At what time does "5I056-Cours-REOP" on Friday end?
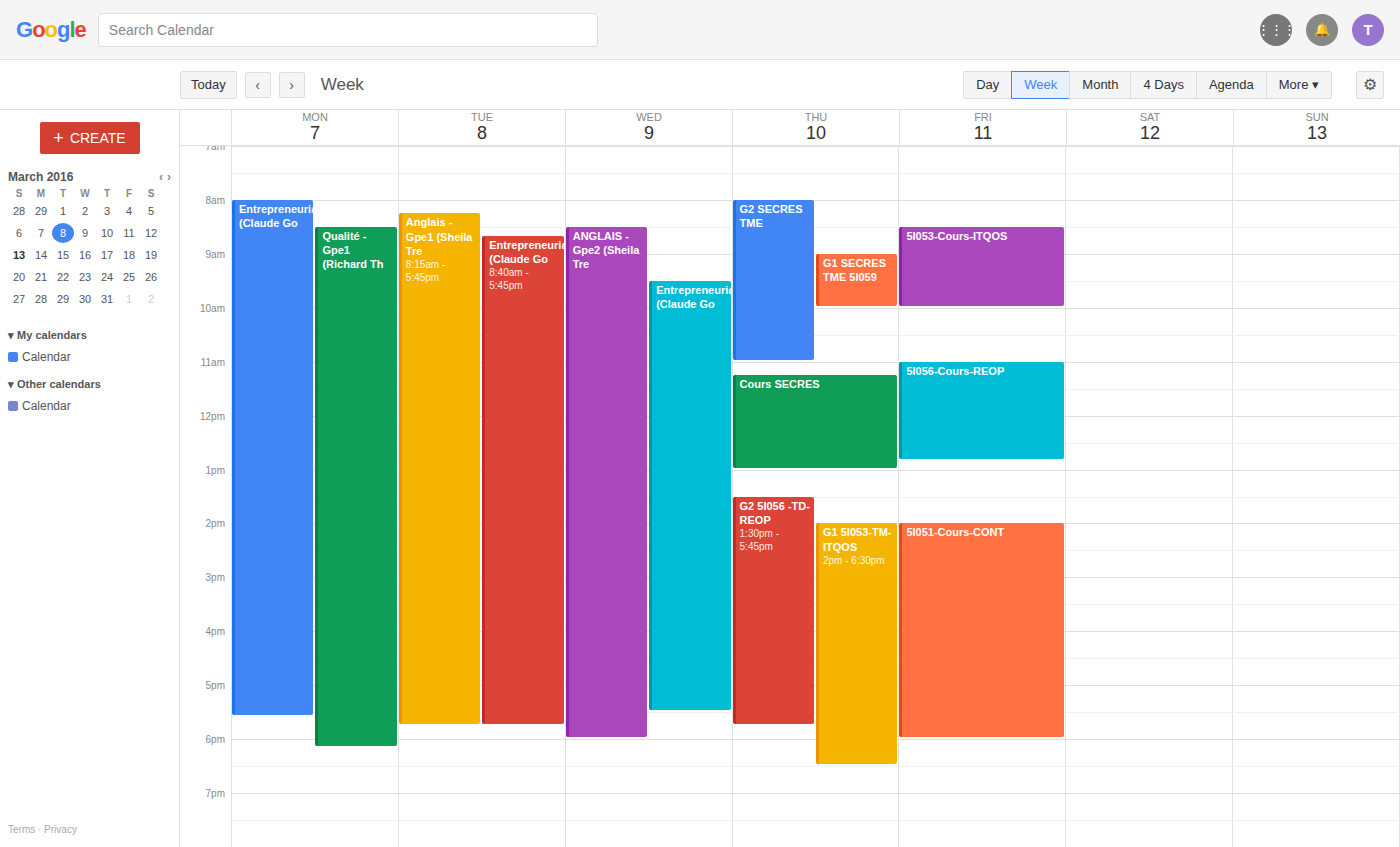
12:50 PM